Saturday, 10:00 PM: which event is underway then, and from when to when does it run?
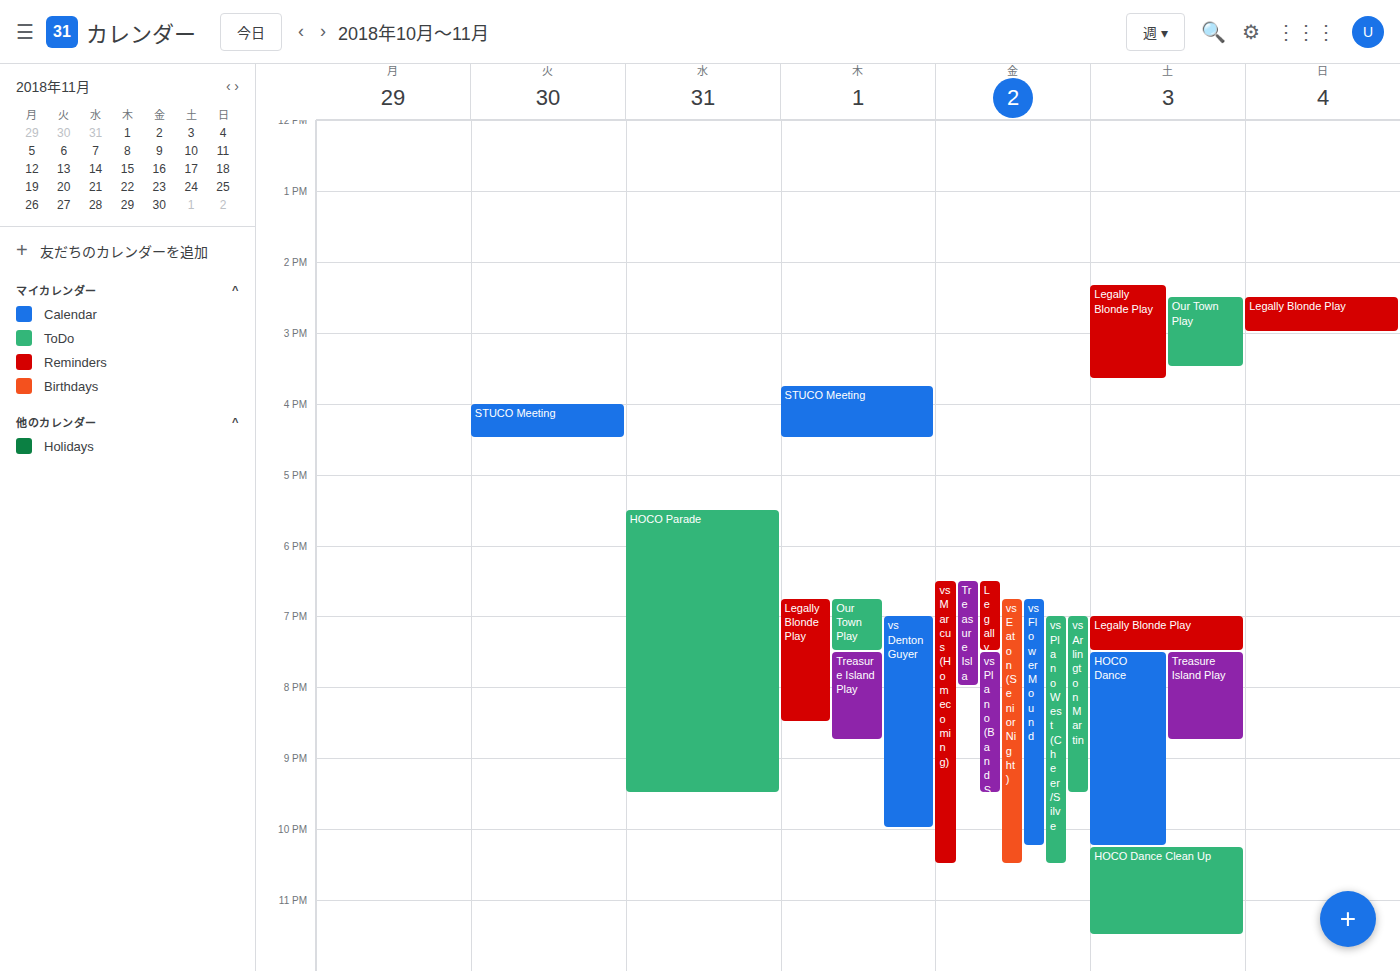
"HOCO Dance", 7:30 PM to 10:15 PM